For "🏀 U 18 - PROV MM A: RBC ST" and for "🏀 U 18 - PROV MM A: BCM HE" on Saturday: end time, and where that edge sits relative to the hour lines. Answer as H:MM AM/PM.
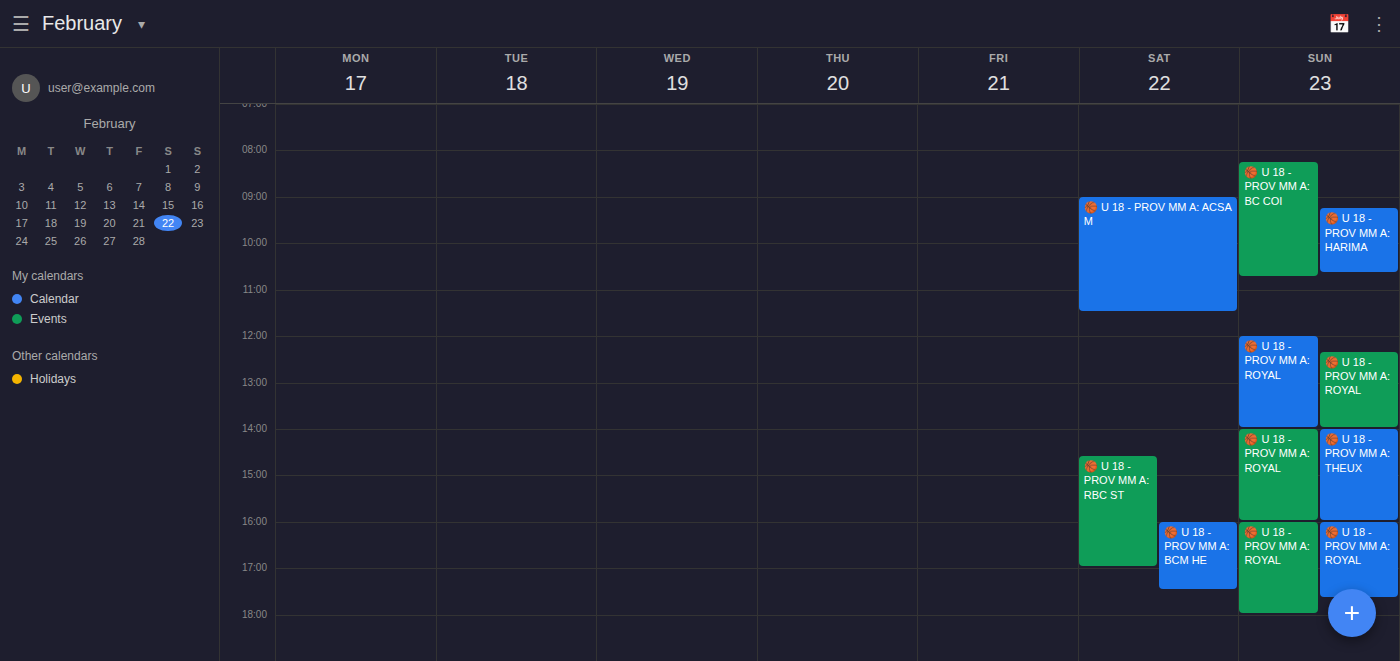
"🏀 U 18 - PROV MM A: RBC ST": 5:00 PM, exactly on the 5 PM line. "🏀 U 18 - PROV MM A: BCM HE": 5:30 PM, halfway between the 5 PM and 6 PM lines.